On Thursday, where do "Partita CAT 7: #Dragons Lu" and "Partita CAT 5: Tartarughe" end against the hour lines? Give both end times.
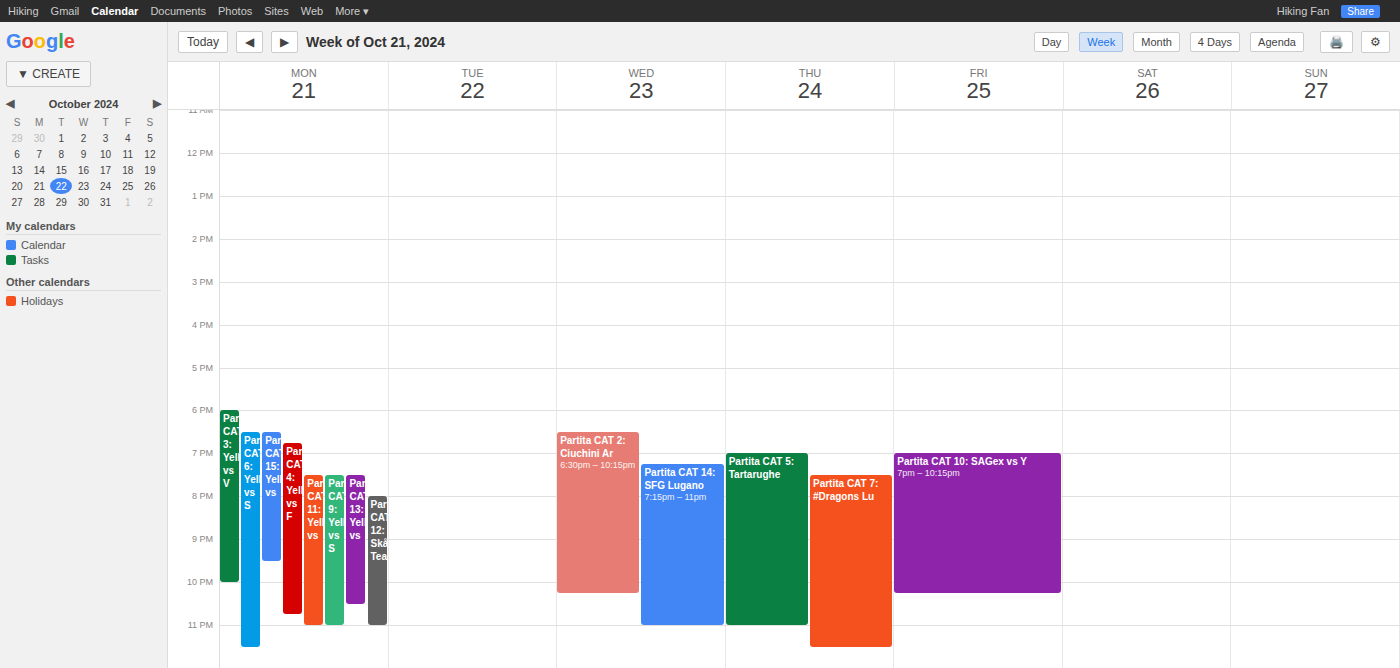
"Partita CAT 7: #Dragons Lu": 11:30 PM, halfway between the 11 PM and 12 AM lines. "Partita CAT 5: Tartarughe": 11:00 PM, exactly on the 11 PM line.